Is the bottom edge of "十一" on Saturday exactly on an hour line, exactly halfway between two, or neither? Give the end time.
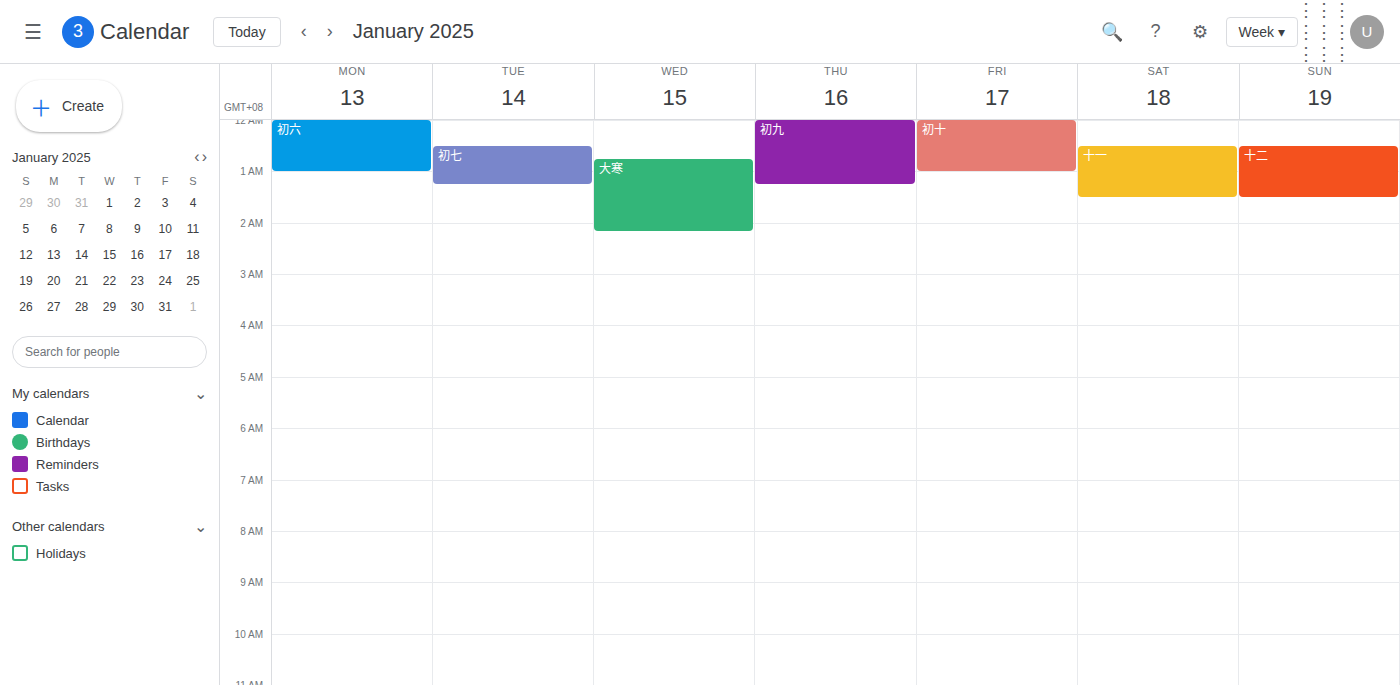
01:30 -- halfway between the 01:00 and 02:00 lines.